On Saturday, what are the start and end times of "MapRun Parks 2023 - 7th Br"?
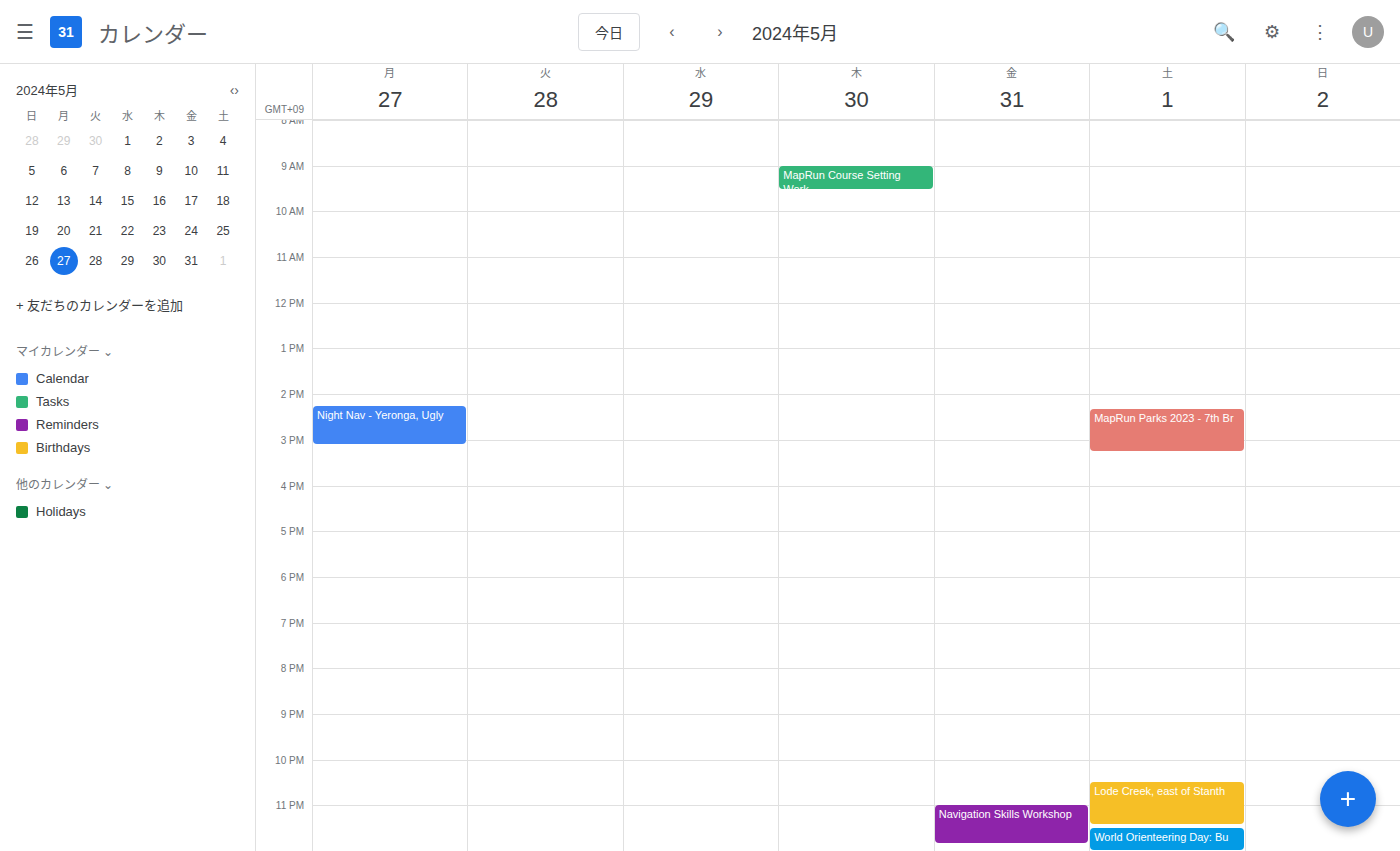
14:20 to 15:15